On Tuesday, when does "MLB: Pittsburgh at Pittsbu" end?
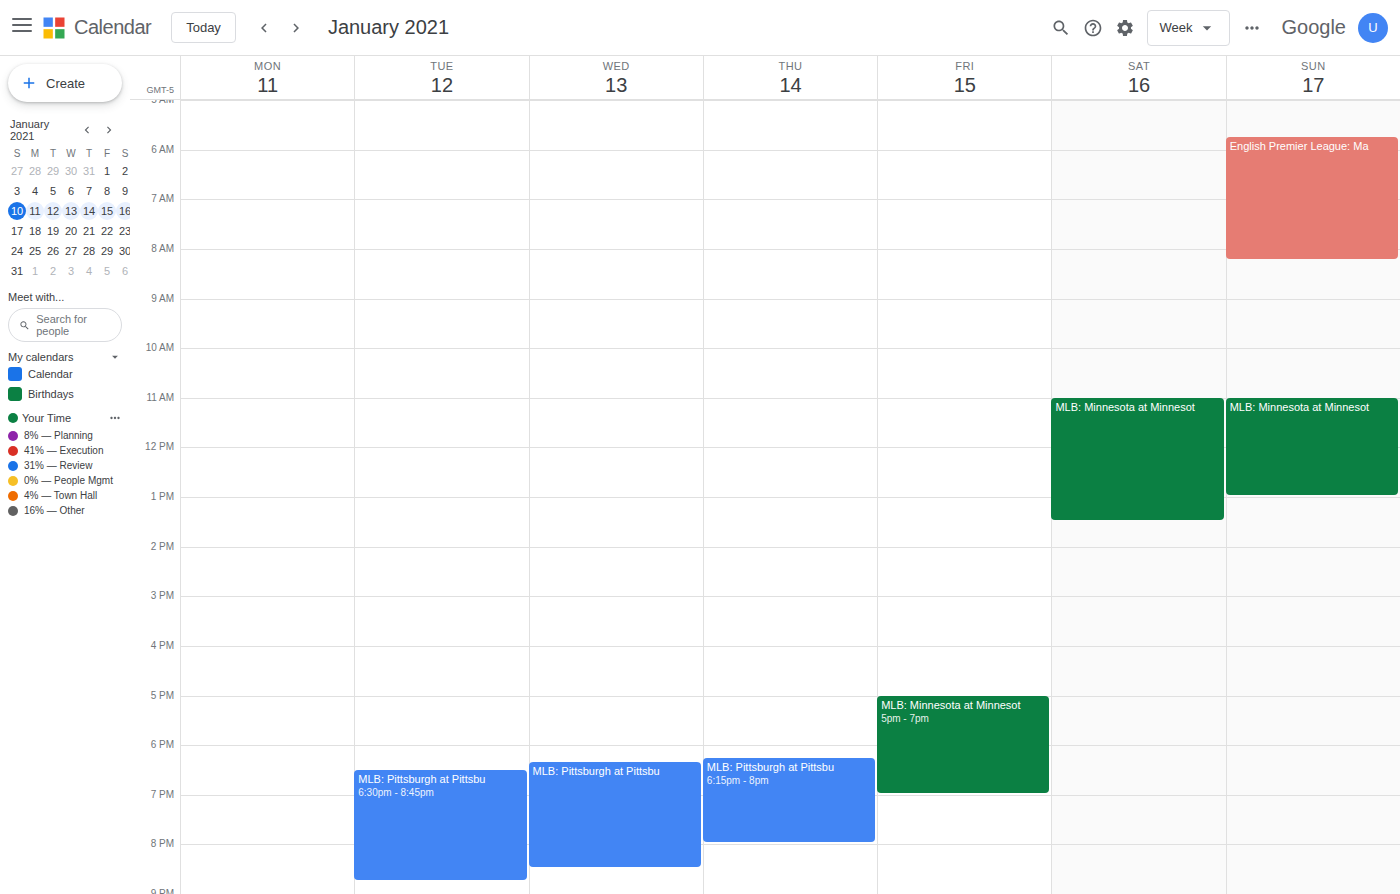
8:45 PM